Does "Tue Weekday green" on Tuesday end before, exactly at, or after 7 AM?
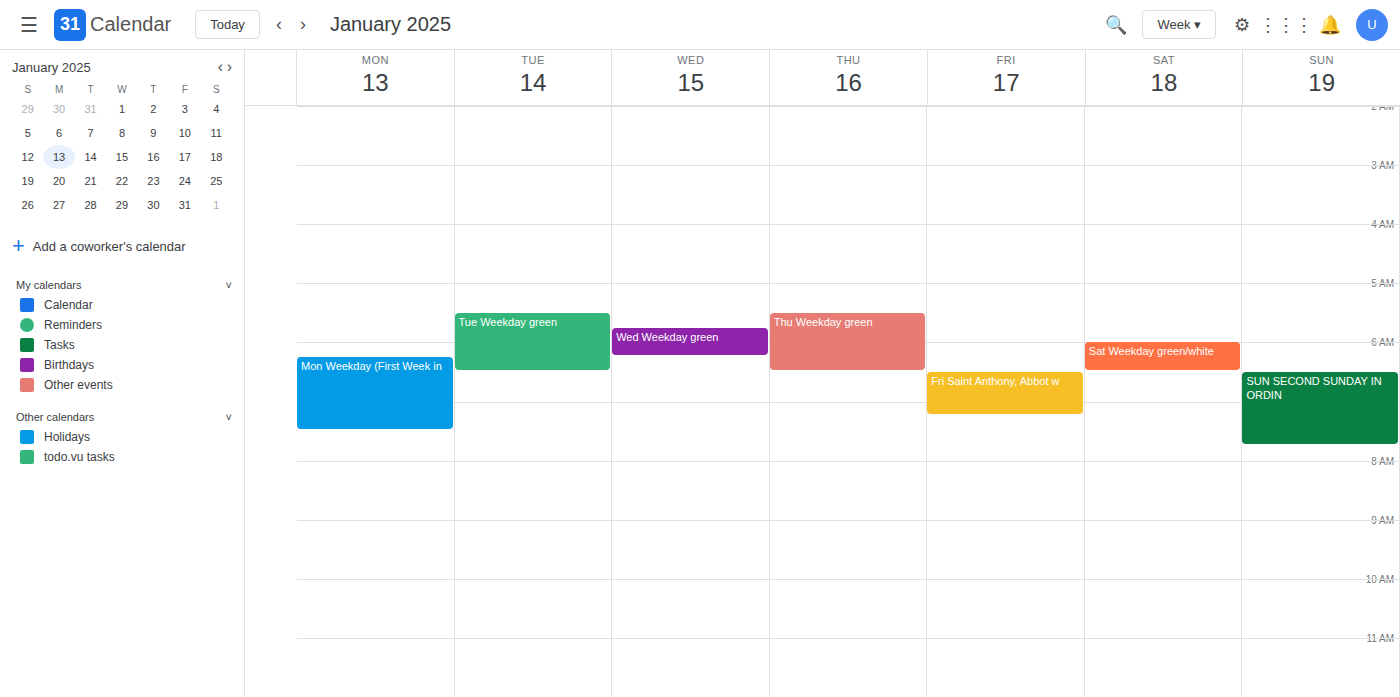
6:30 AM -- before 7 AM, 30 minutes above the 7 AM line.